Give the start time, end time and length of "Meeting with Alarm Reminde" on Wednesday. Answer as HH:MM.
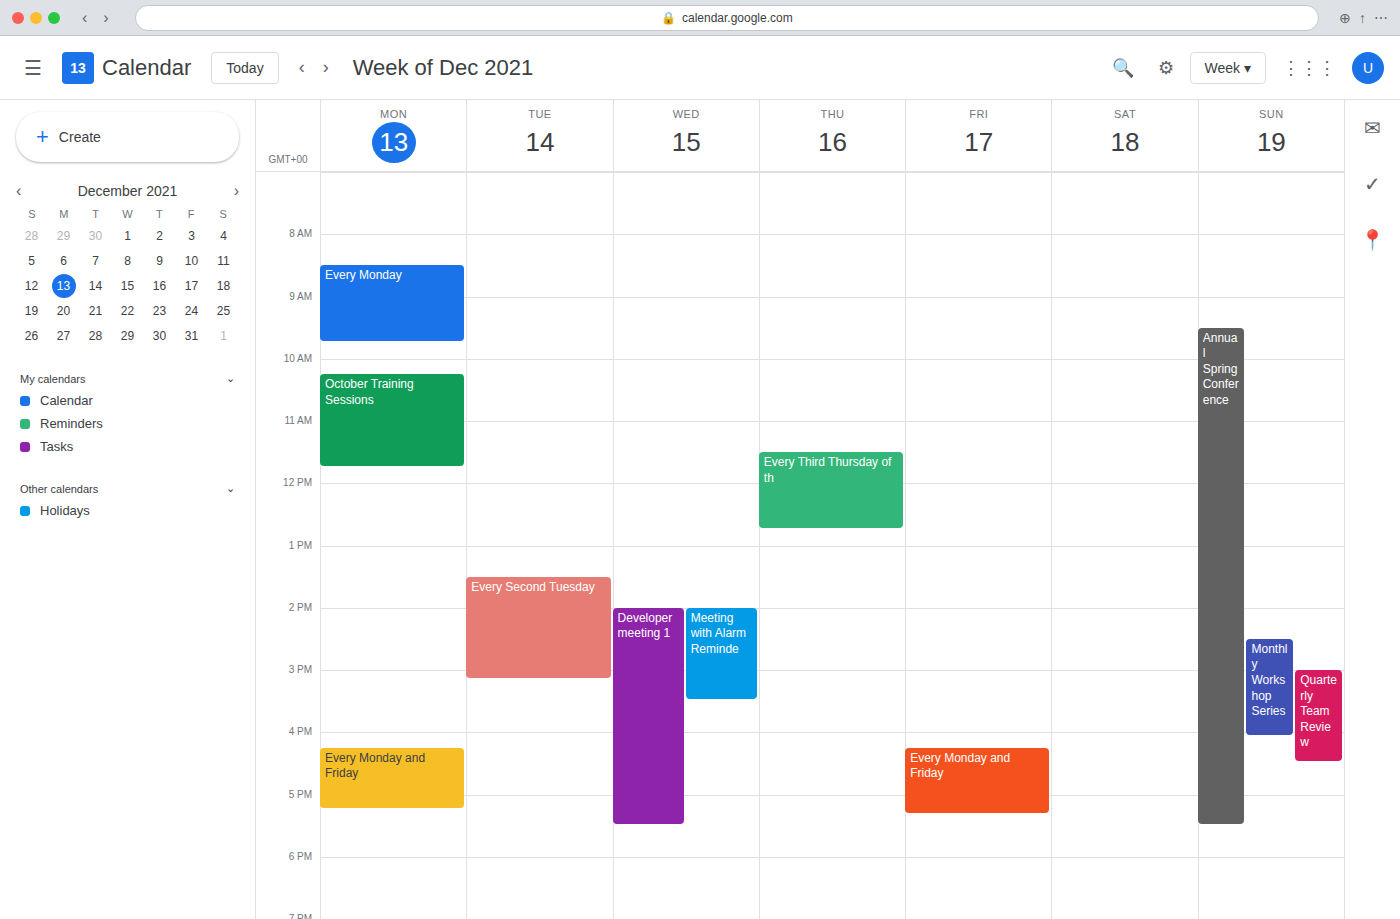
14:00 to 15:30, 1 hour 30 minutes